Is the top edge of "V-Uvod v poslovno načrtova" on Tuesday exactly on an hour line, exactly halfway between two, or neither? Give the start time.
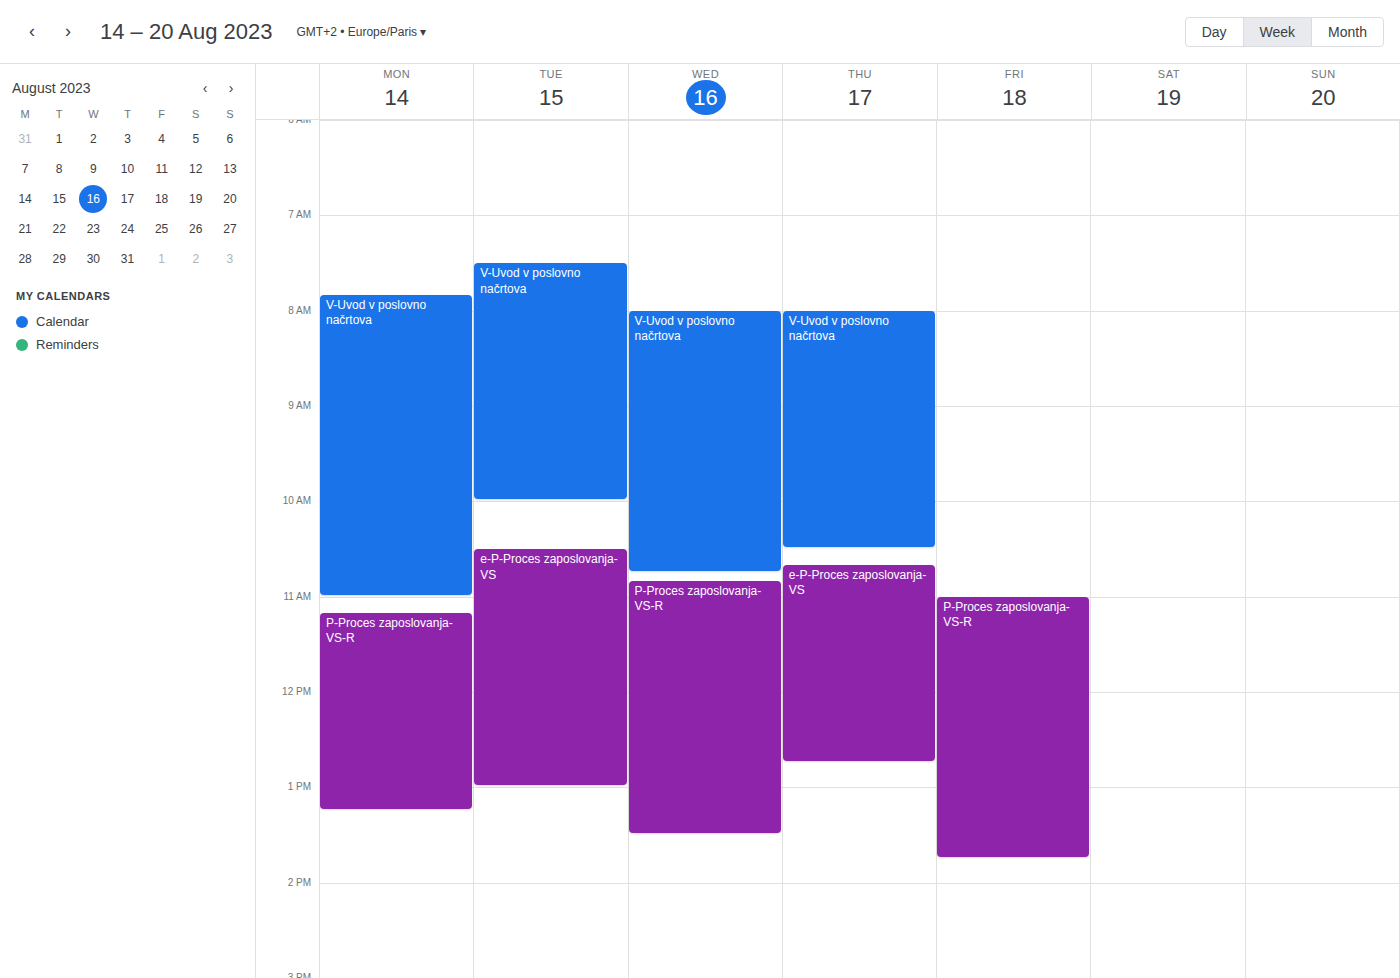
7:30 AM -- halfway between the 7 AM and 8 AM lines.